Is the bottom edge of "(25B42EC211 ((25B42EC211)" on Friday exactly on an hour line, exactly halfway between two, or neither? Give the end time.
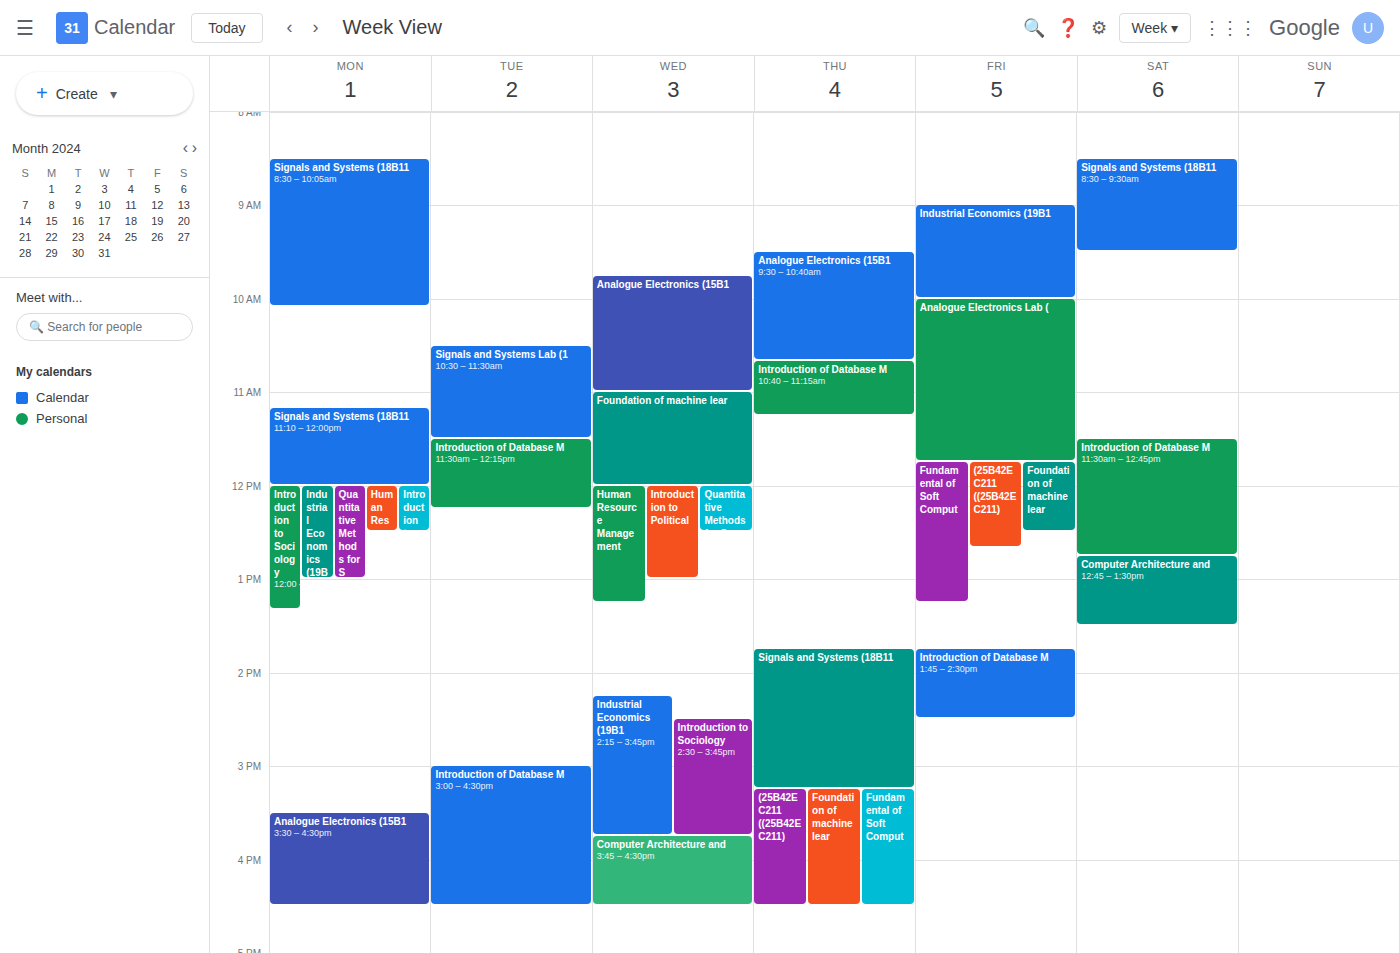
12:40 PM -- neither: 40 minutes below the 12 PM line and 20 minutes above the 1 PM line.